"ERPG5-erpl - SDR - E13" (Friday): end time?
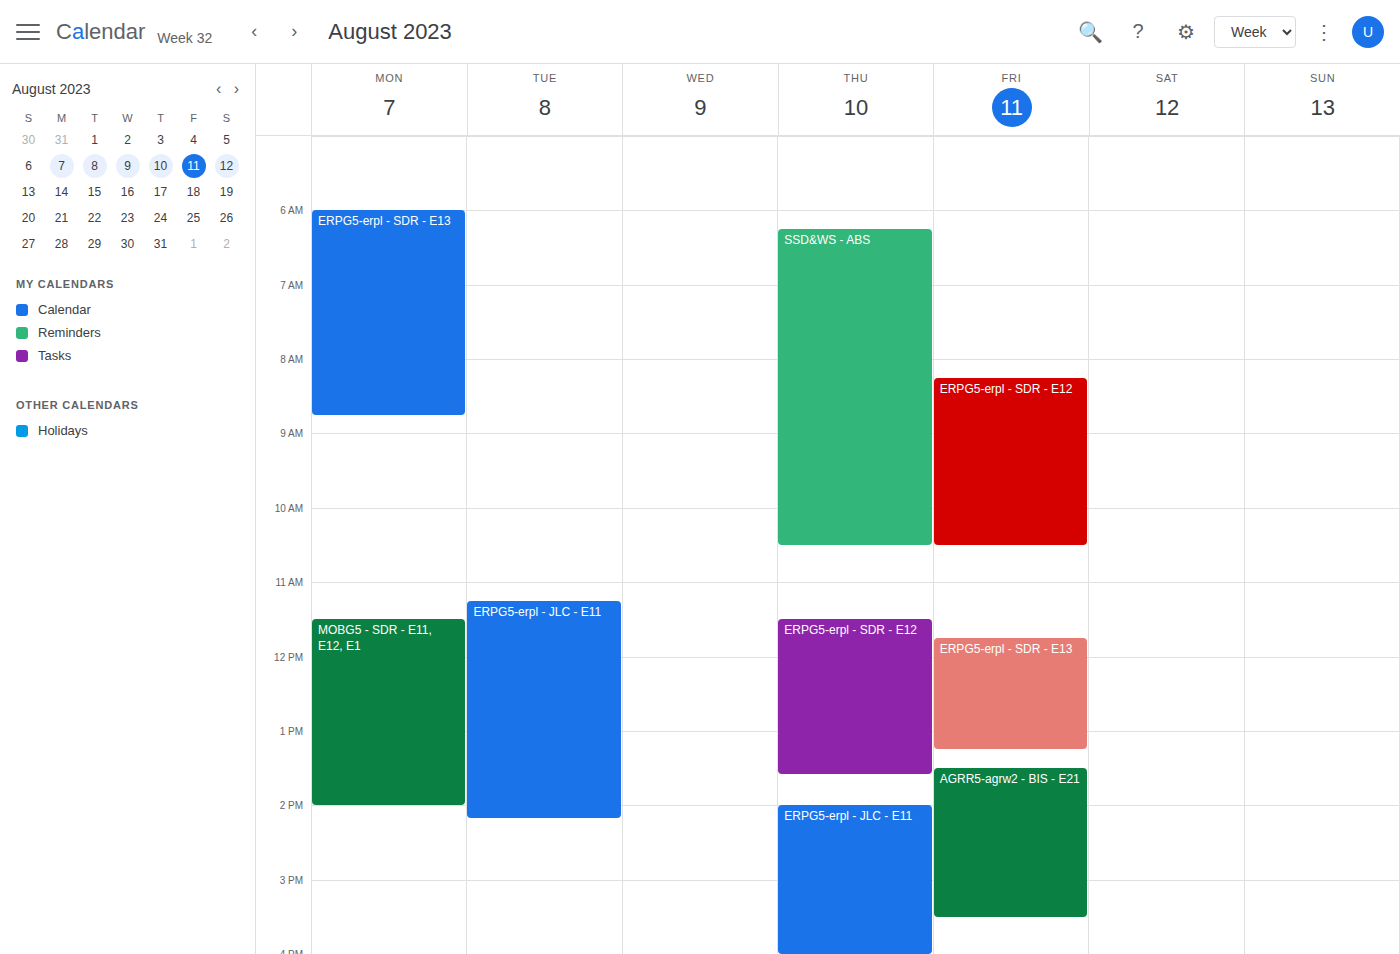
1:15 PM